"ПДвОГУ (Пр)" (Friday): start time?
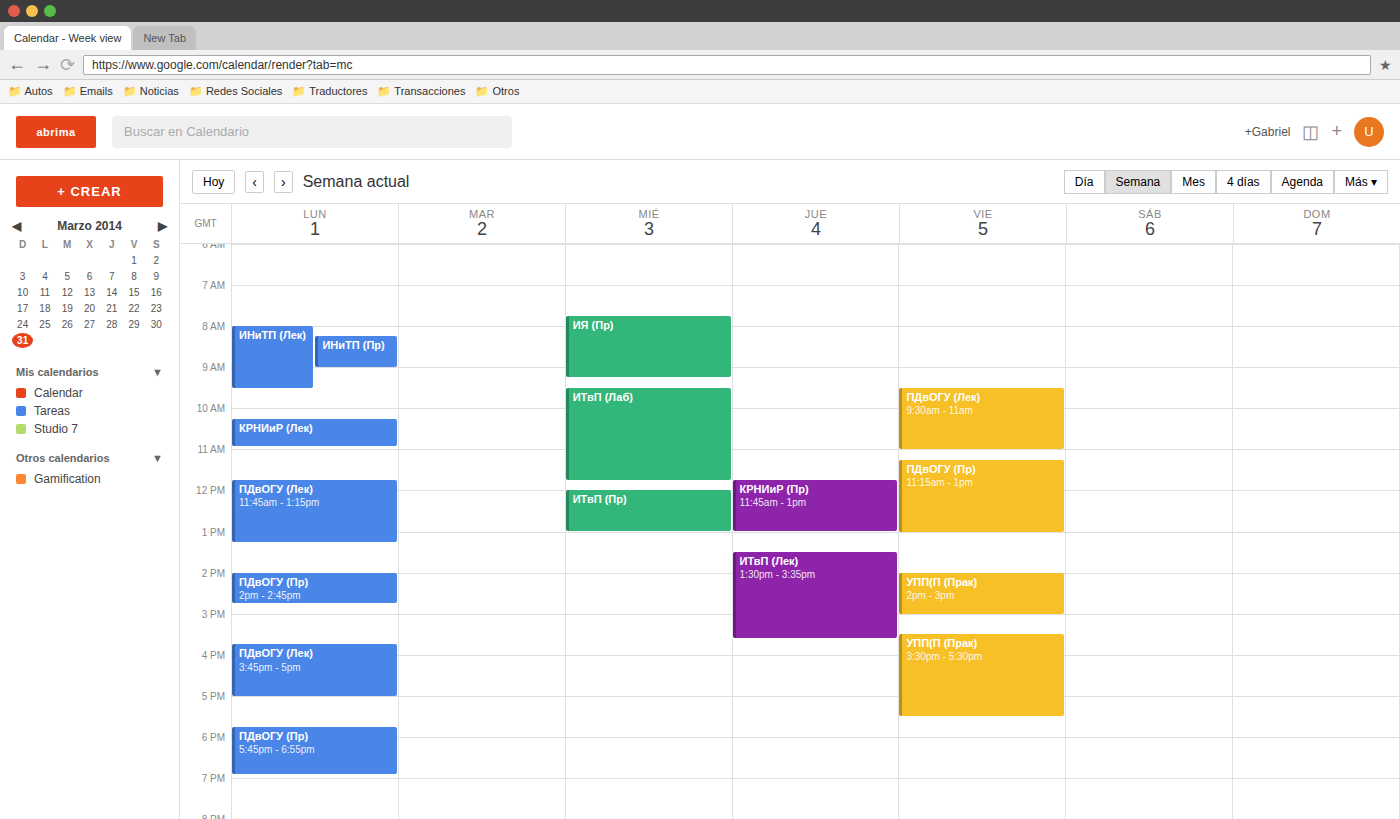
11:15 AM